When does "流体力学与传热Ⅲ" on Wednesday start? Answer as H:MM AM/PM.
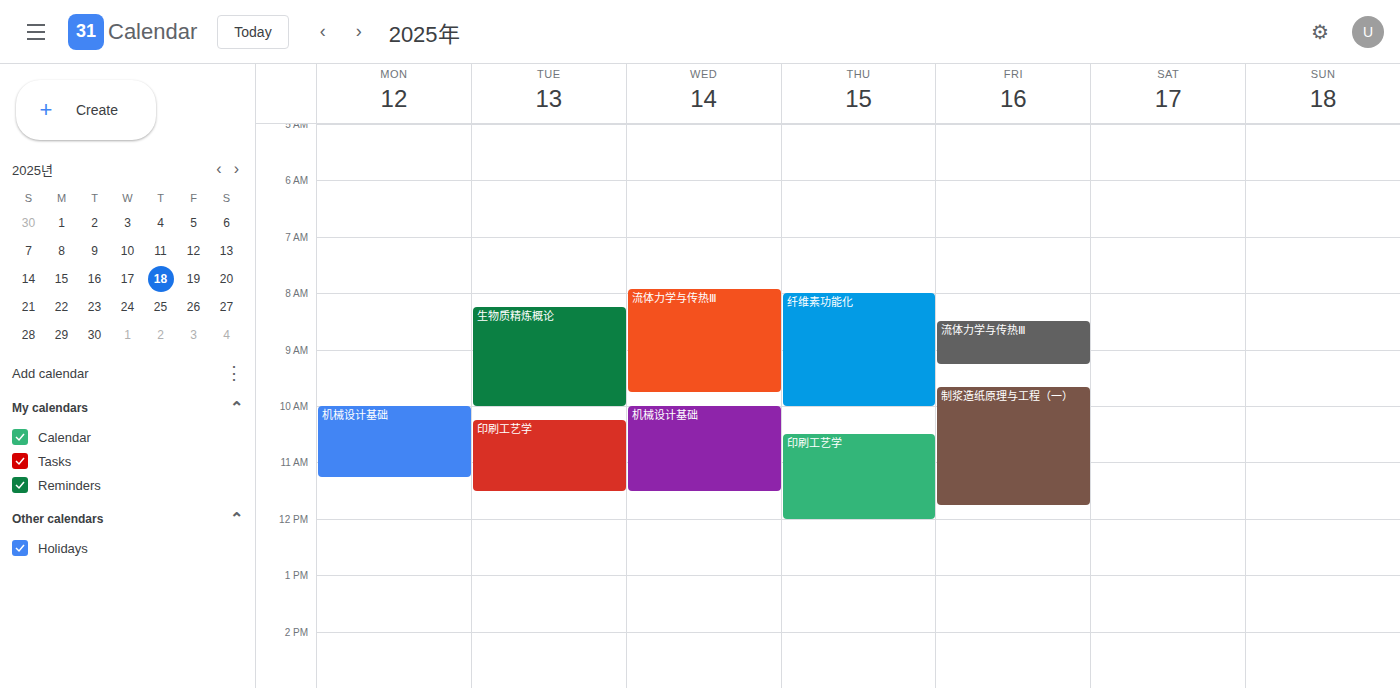
7:55 AM